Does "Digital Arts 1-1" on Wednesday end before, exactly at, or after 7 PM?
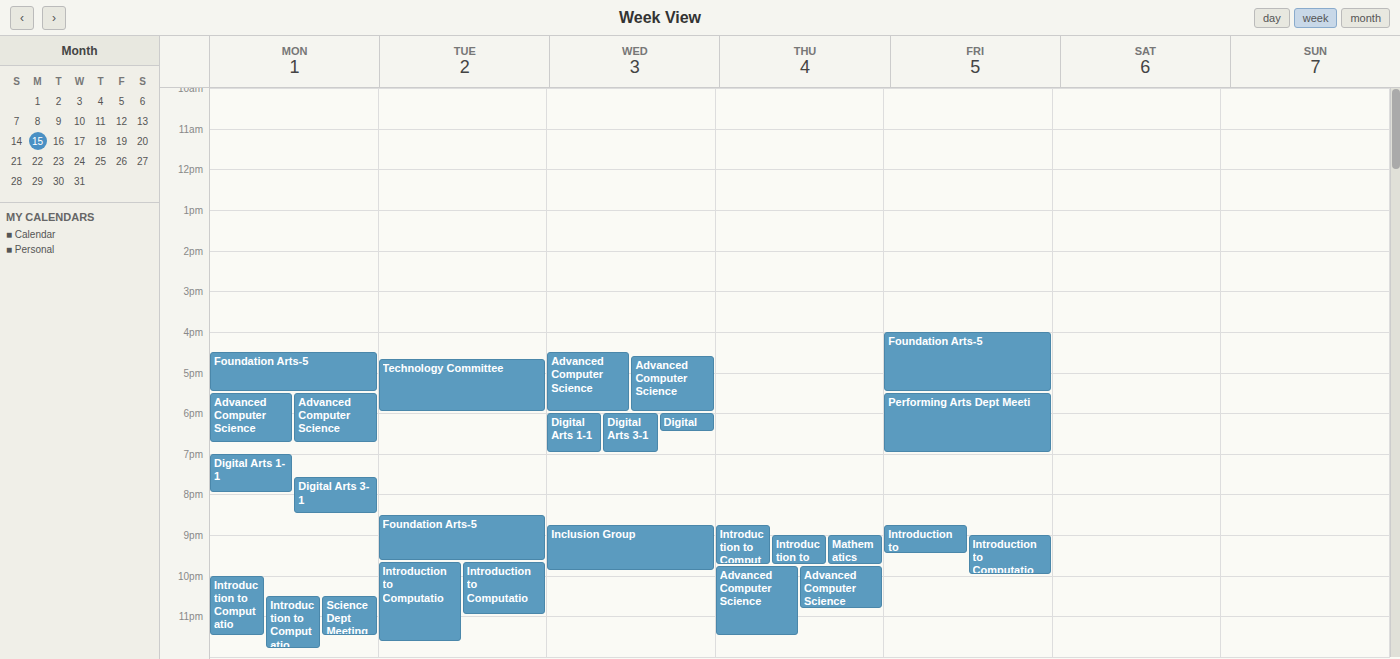
7:00 PM -- exactly at 7 PM, on the 7 PM line.